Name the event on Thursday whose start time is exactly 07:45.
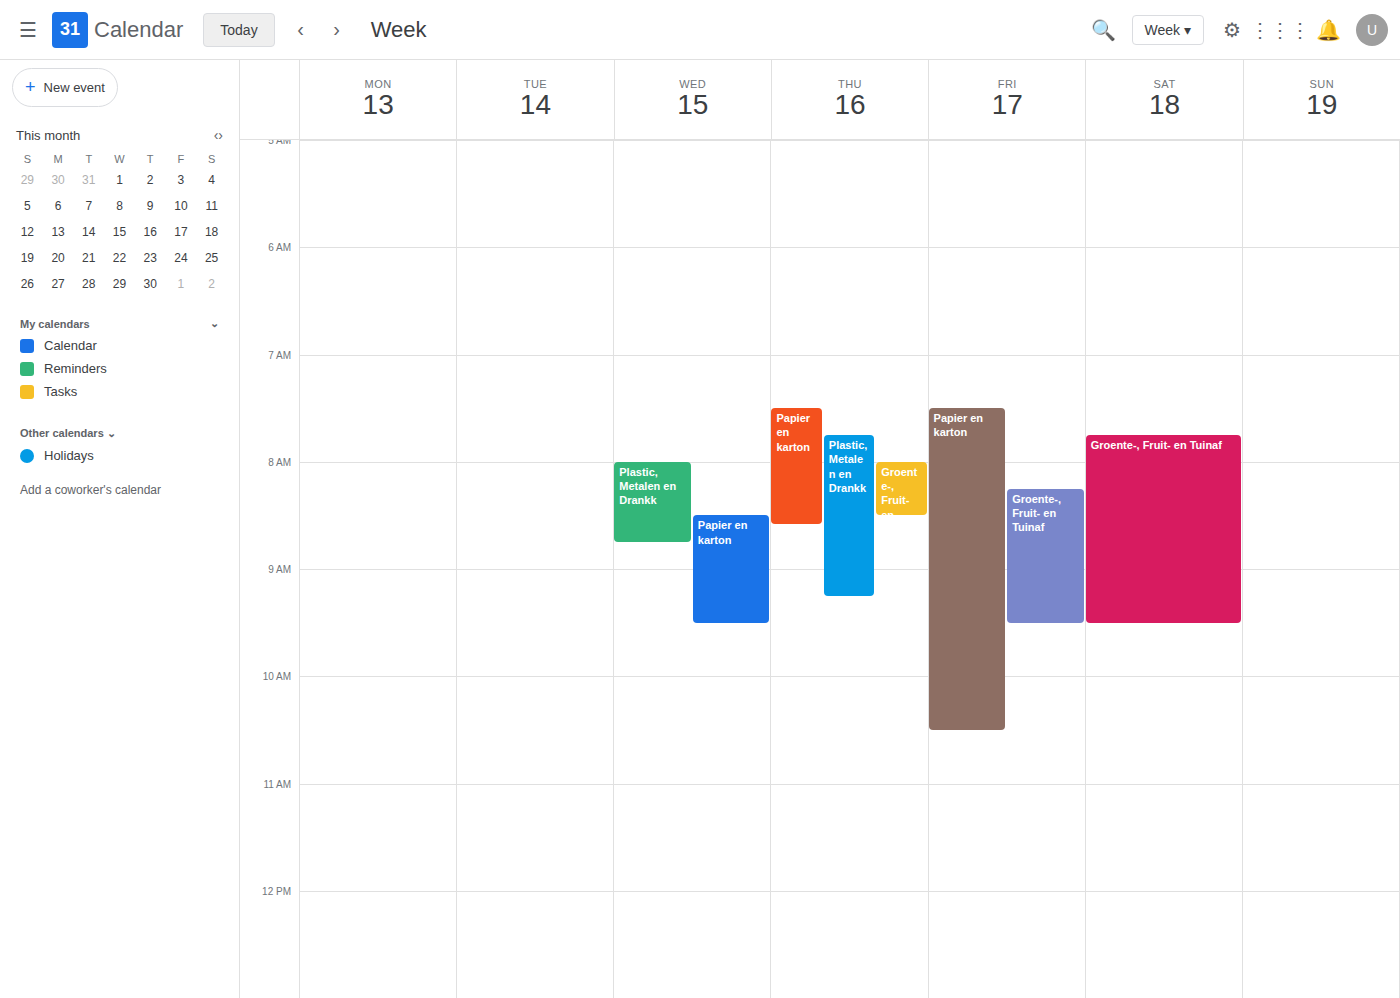
"Plastic, Metalen en Drankk"